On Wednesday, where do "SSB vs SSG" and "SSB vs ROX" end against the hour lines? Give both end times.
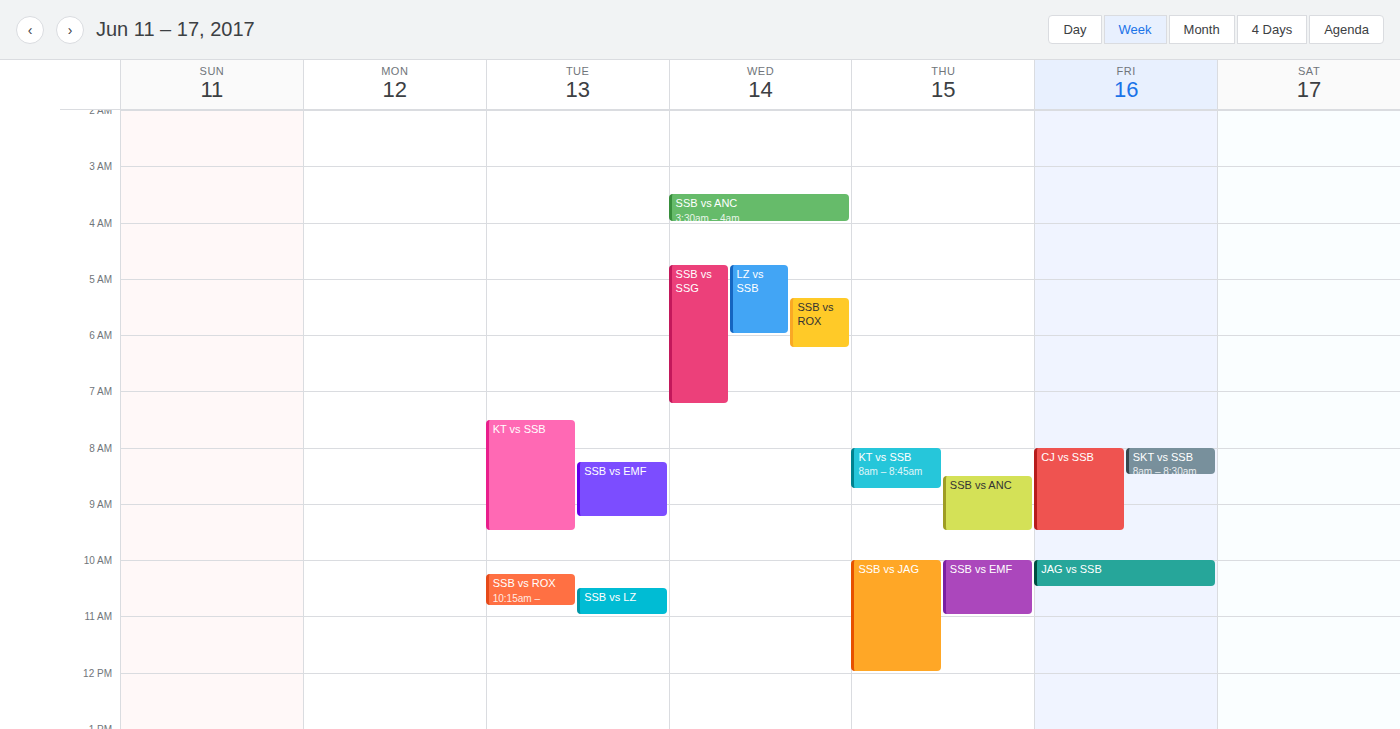
"SSB vs SSG": 7:15 AM, neither: a quarter of the way from the 7 AM line to the 8 AM line. "SSB vs ROX": 6:15 AM, neither: a quarter of the way from the 6 AM line to the 7 AM line.